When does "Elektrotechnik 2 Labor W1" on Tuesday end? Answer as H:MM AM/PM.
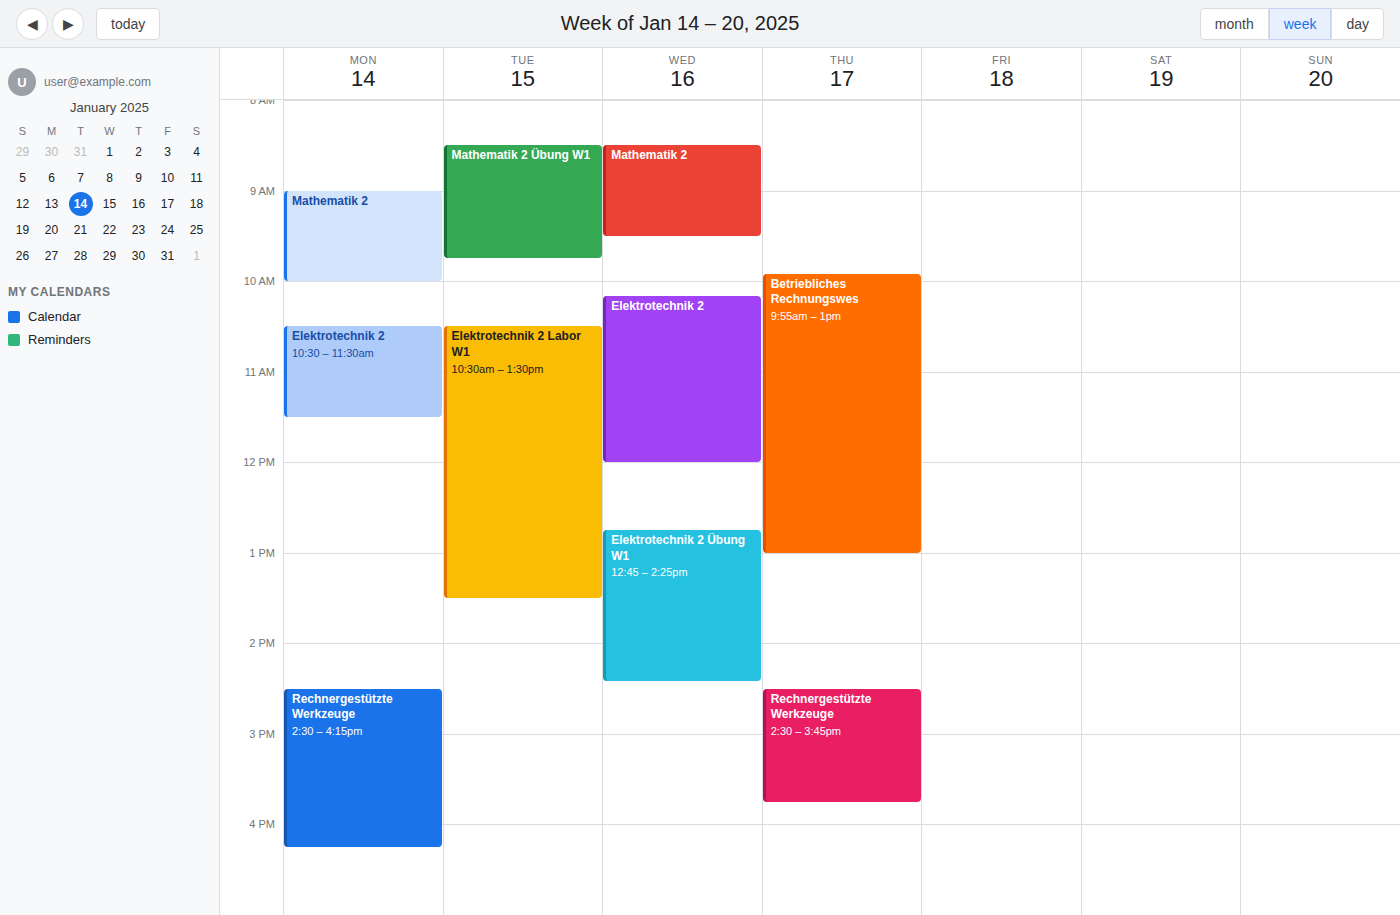
1:30 PM